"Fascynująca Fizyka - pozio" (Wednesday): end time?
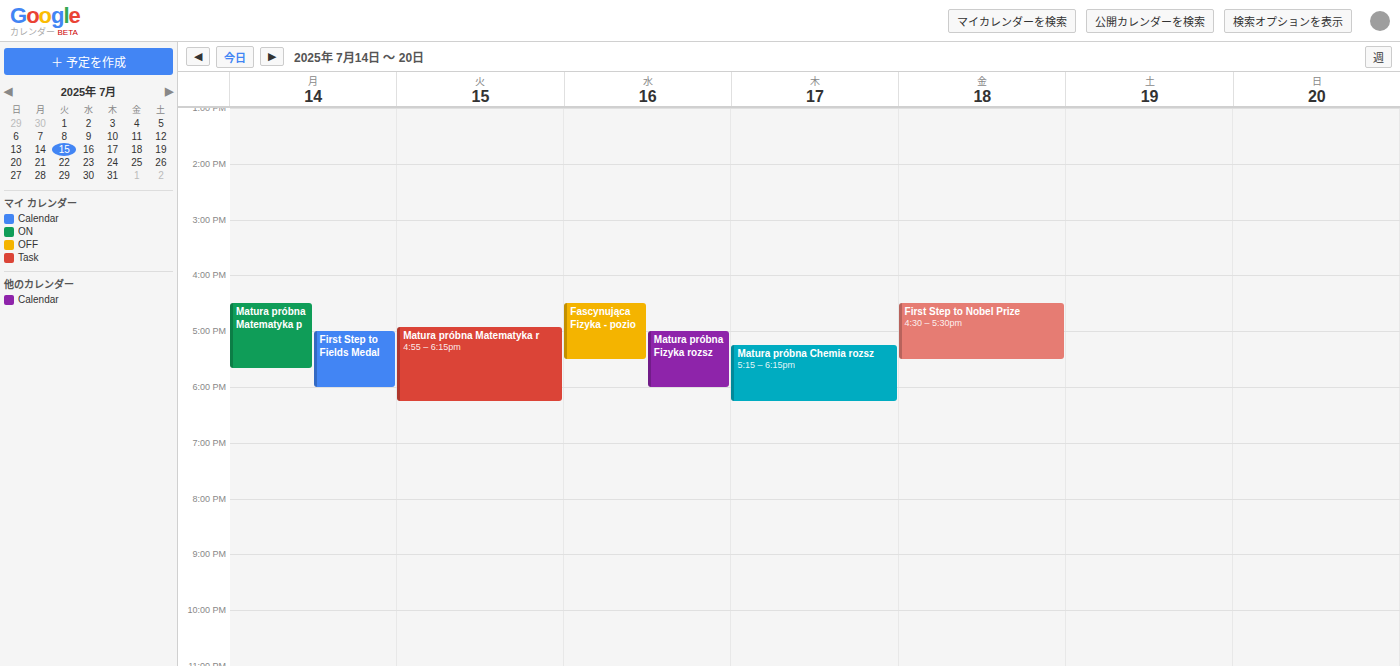
17:30